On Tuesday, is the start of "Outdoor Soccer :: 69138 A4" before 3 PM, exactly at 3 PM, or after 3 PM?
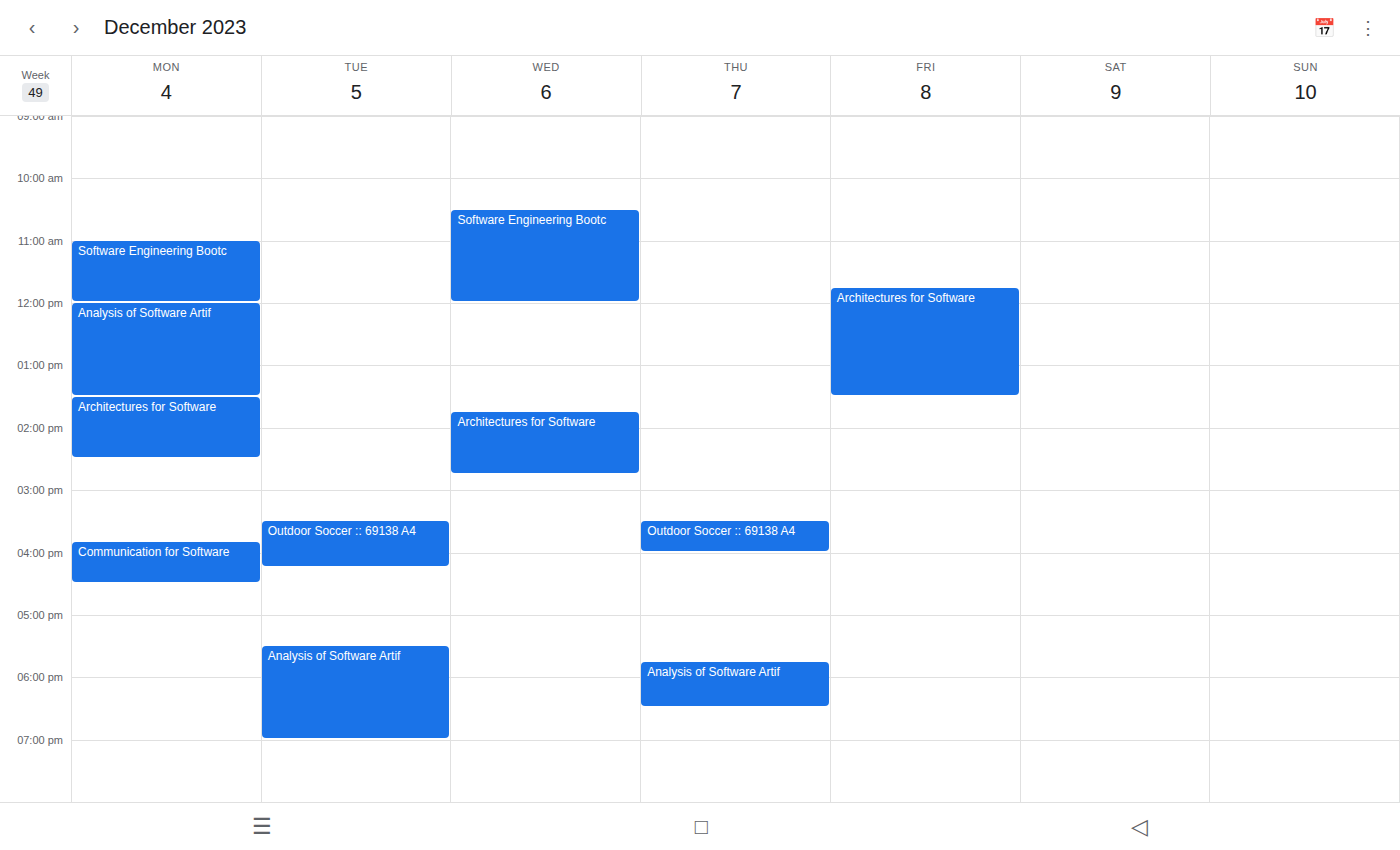
3:30 PM -- after 3 PM, 30 minutes below the 3 PM line.